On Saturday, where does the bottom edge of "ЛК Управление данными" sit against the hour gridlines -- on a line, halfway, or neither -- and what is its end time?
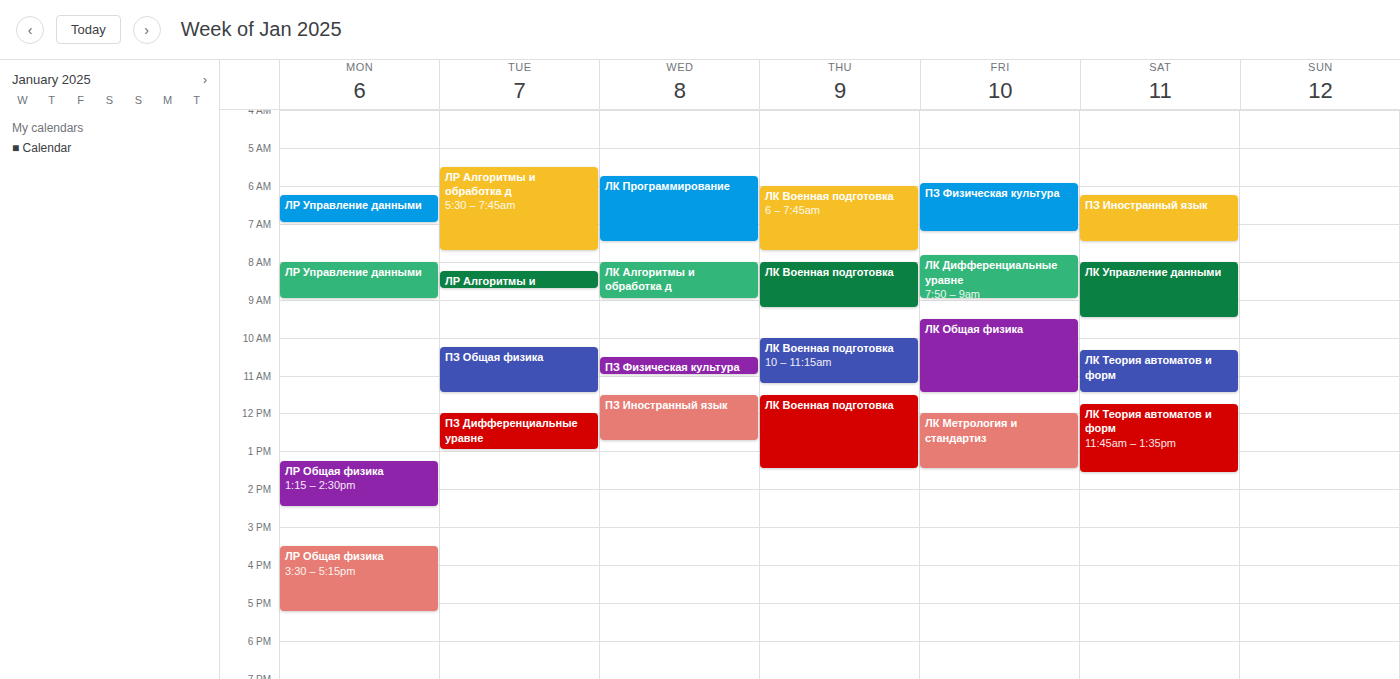
9:30 AM -- halfway between the 9 AM and 10 AM lines.